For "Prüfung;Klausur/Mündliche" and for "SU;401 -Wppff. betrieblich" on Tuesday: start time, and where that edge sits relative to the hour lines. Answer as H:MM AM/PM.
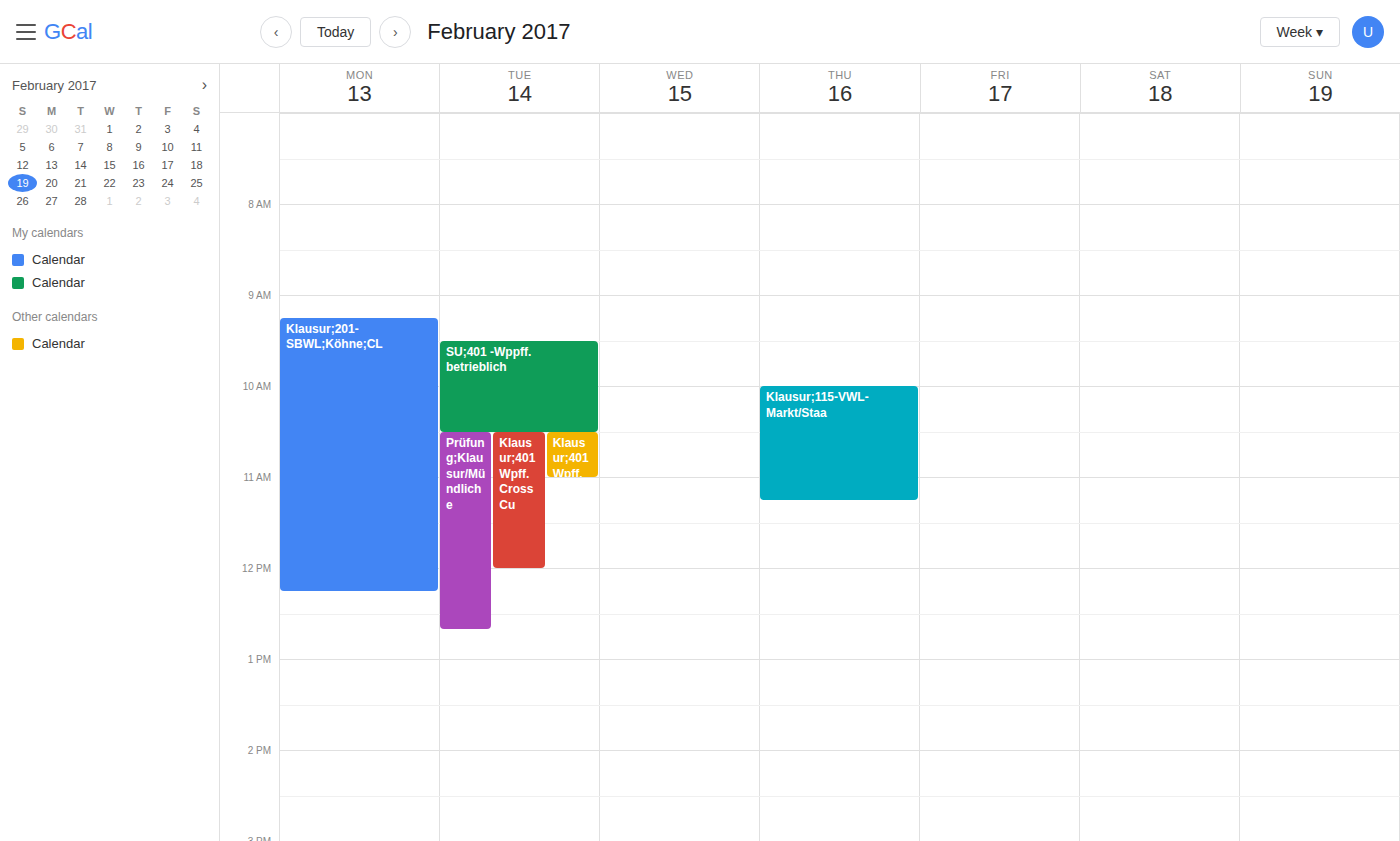
"Prüfung;Klausur/Mündliche": 10:30 AM, halfway between the 10 AM and 11 AM lines. "SU;401 -Wppff. betrieblich": 9:30 AM, halfway between the 9 AM and 10 AM lines.